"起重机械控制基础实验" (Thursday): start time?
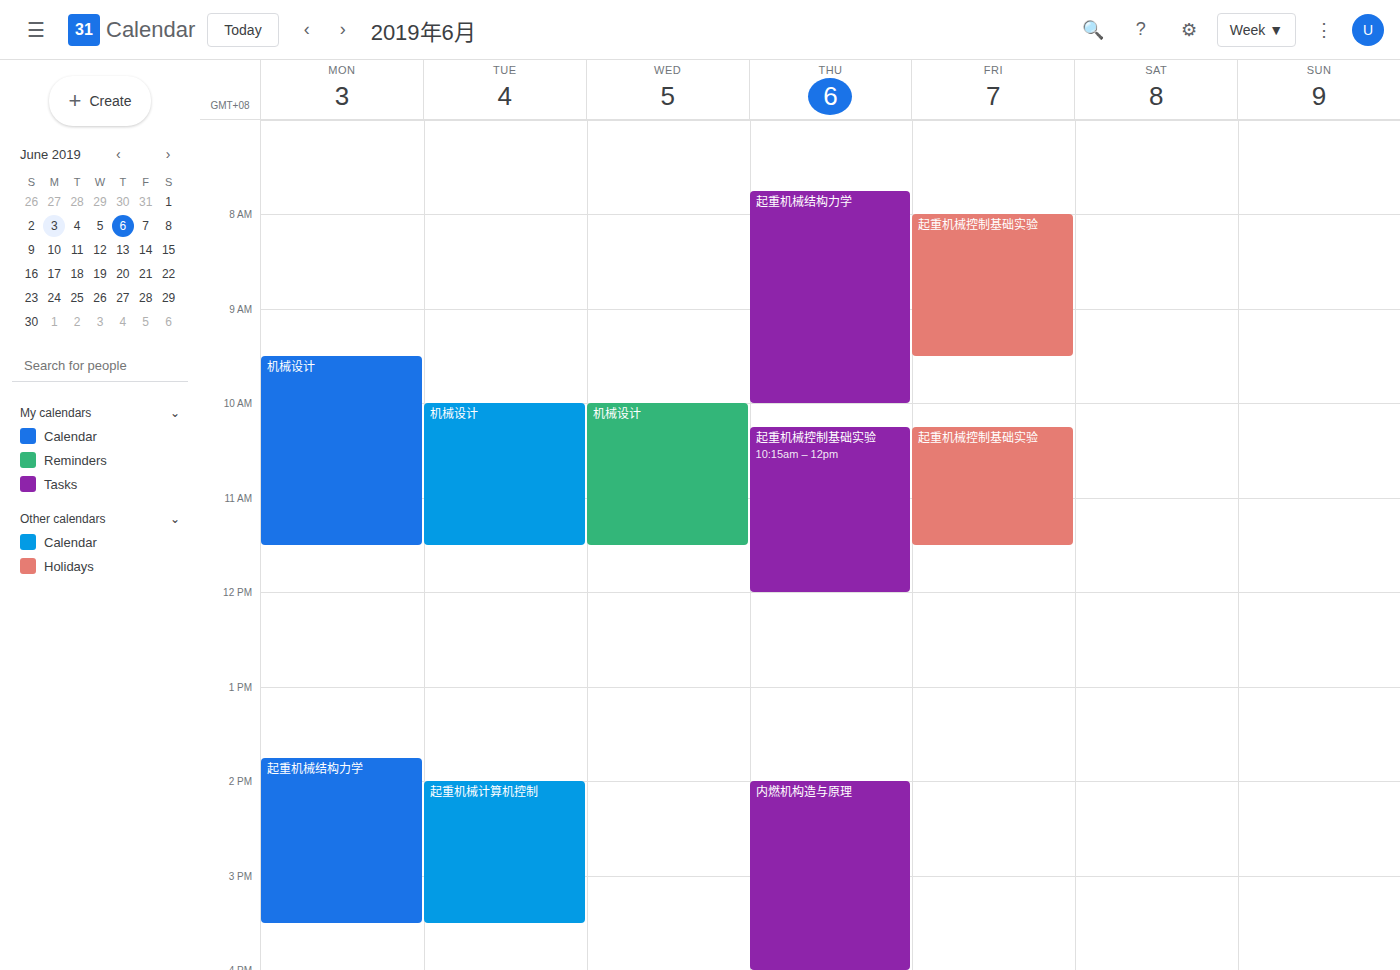
10:15 AM